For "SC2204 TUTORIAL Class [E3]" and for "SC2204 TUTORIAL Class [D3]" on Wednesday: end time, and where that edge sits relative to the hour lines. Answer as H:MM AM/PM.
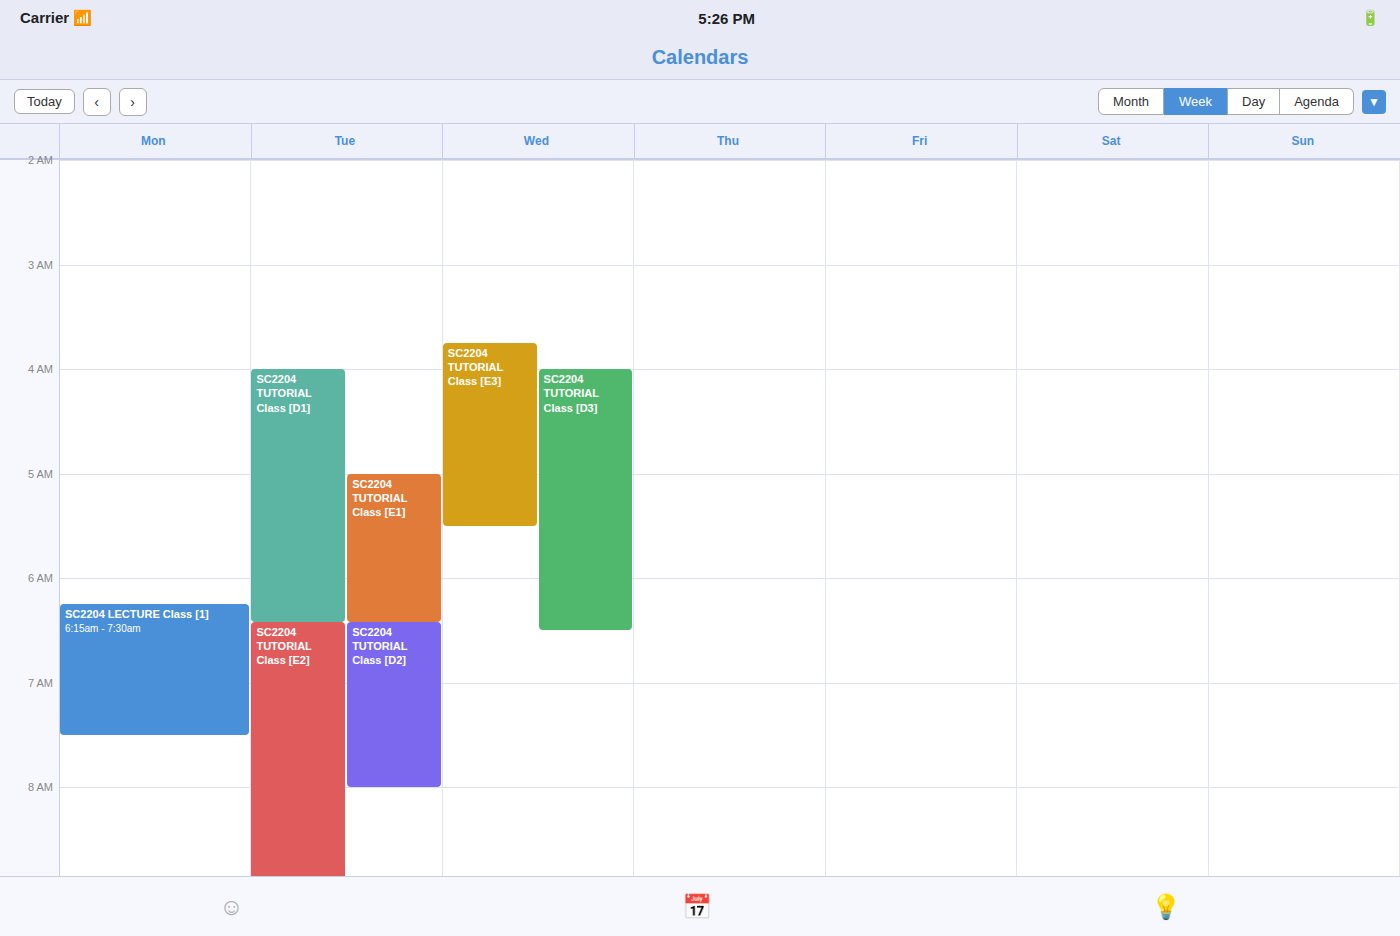
"SC2204 TUTORIAL Class [E3]": 5:30 AM, halfway between the 5 AM and 6 AM lines. "SC2204 TUTORIAL Class [D3]": 6:30 AM, halfway between the 6 AM and 7 AM lines.